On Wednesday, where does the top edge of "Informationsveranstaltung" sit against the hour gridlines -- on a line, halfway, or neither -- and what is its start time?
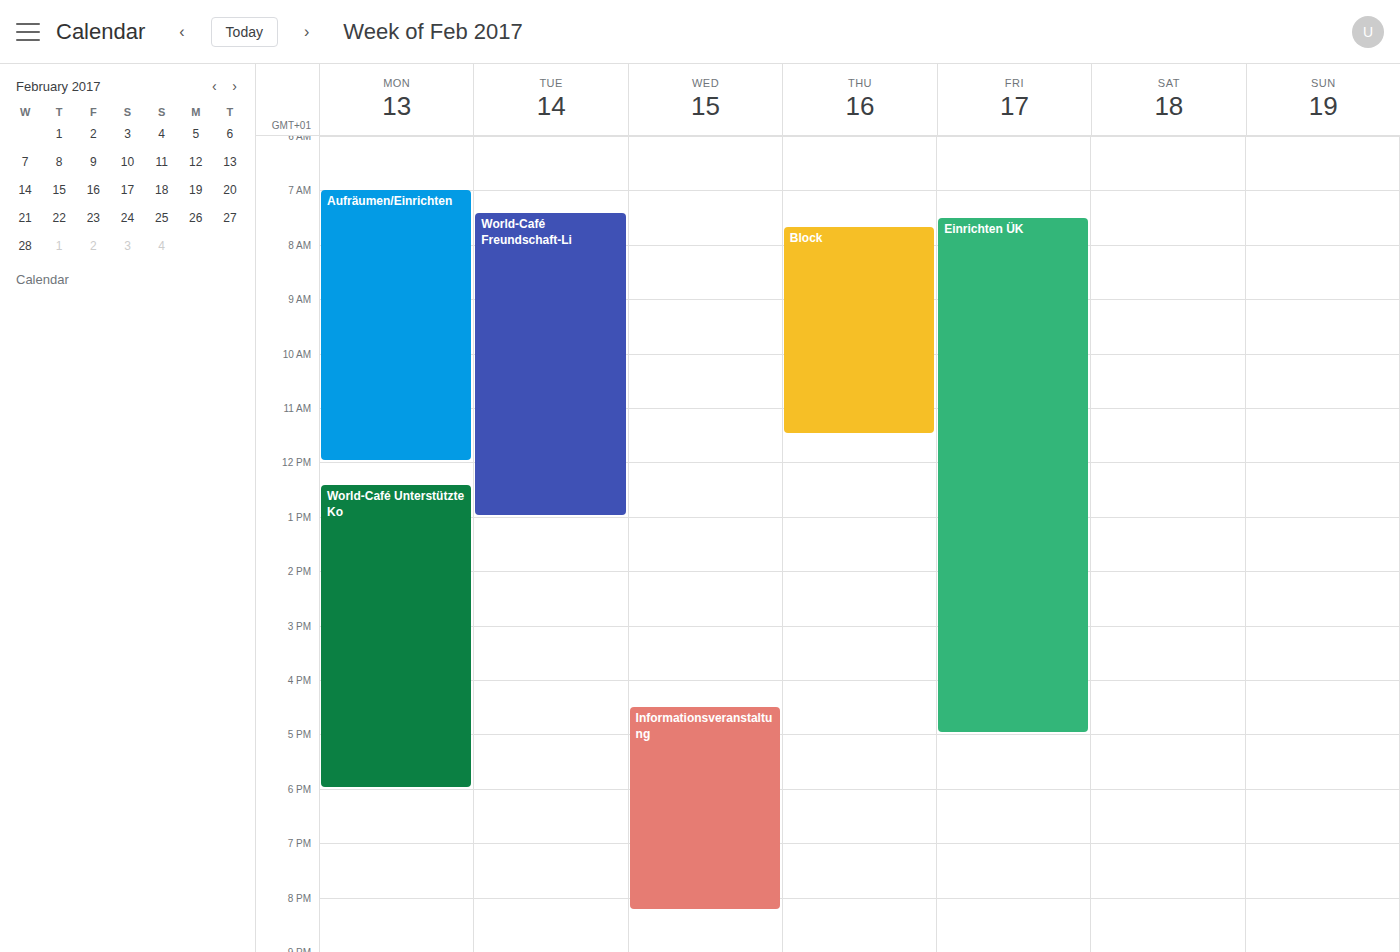
4:30 PM -- halfway between the 4 PM and 5 PM lines.